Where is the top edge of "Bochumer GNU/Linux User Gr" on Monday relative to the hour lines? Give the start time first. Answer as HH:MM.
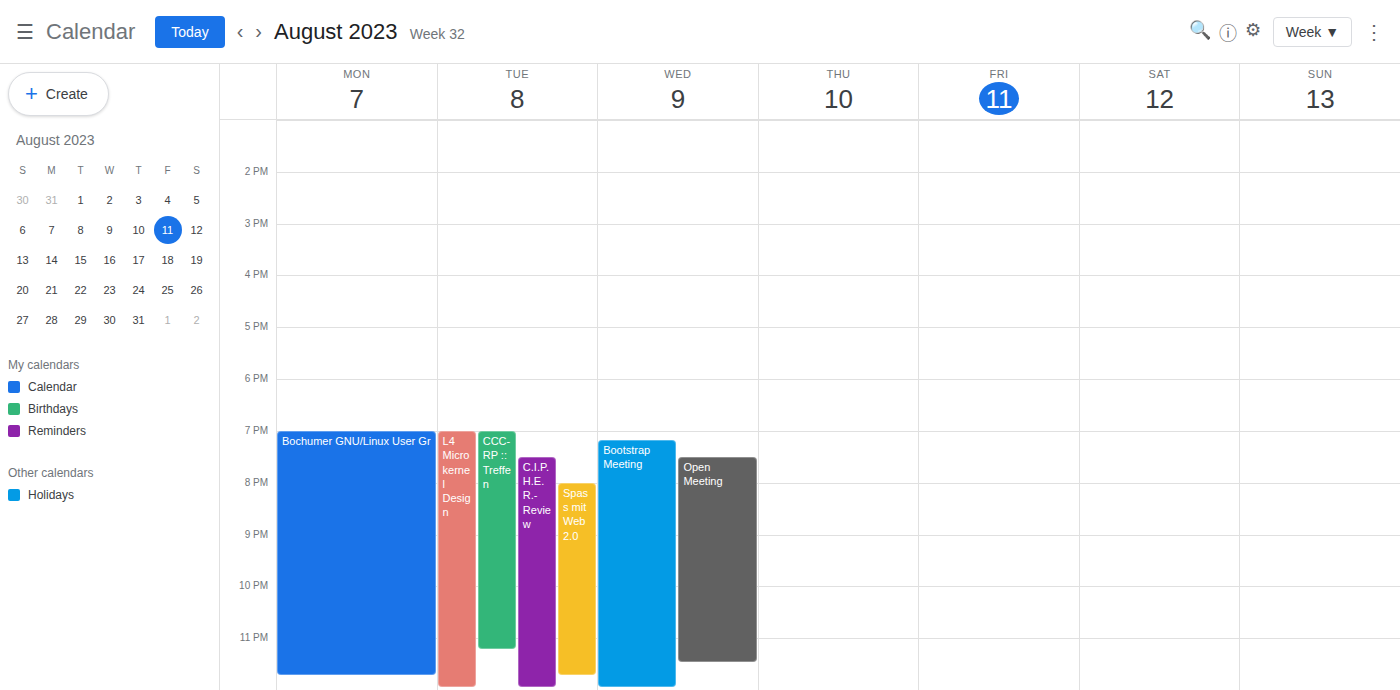
19:00 -- exactly on the 19:00 line.